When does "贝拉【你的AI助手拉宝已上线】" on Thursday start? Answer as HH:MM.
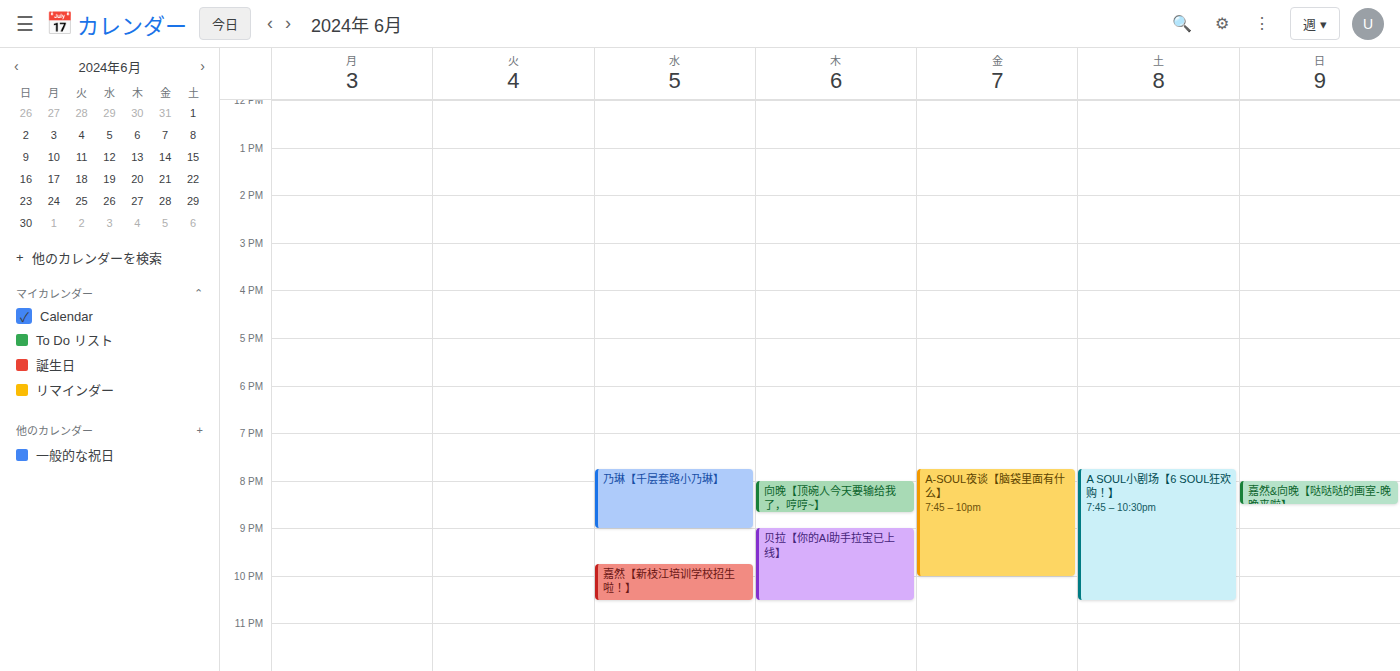
21:00